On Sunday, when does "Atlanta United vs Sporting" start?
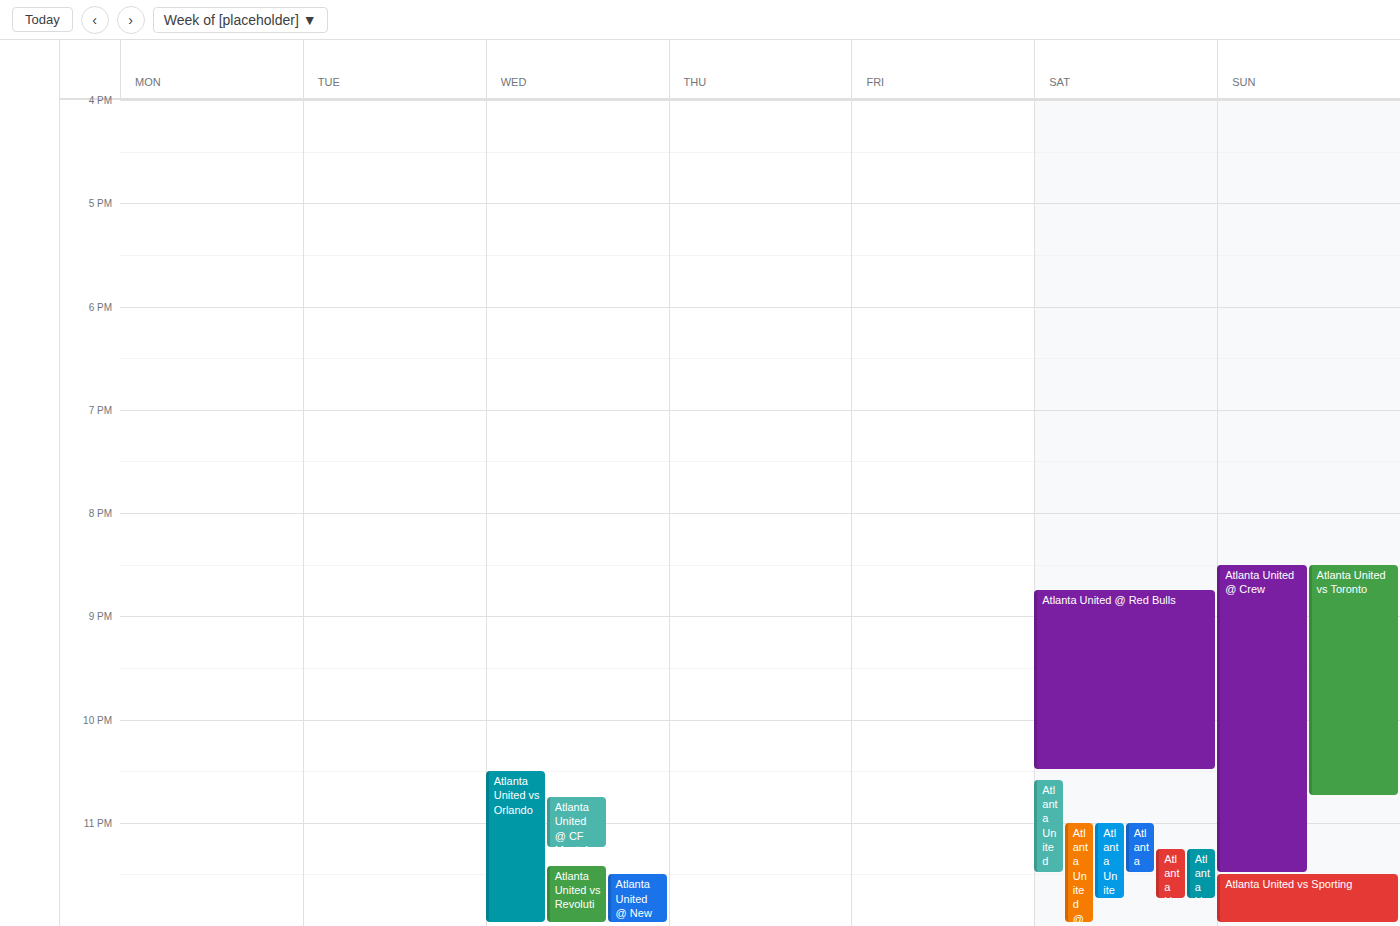
11:30 PM